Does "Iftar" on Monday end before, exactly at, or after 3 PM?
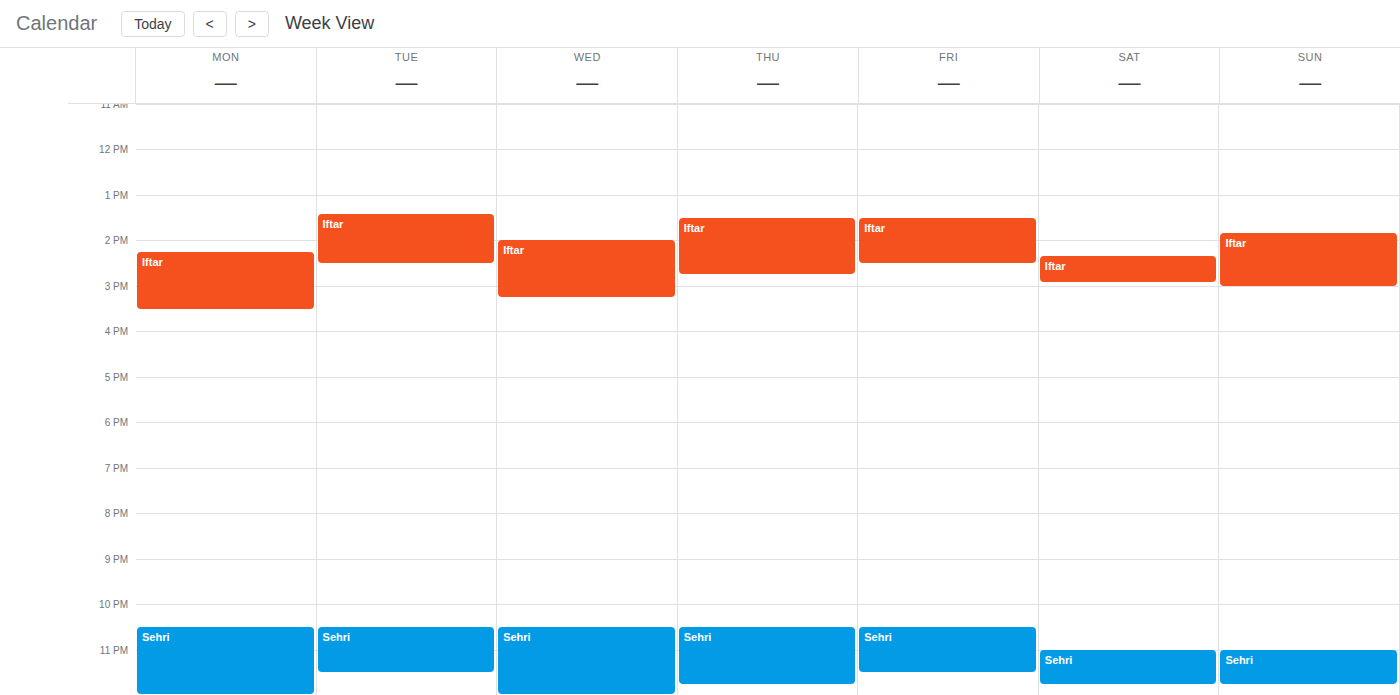
3:30 PM -- after 3 PM, 30 minutes below the 3 PM line.